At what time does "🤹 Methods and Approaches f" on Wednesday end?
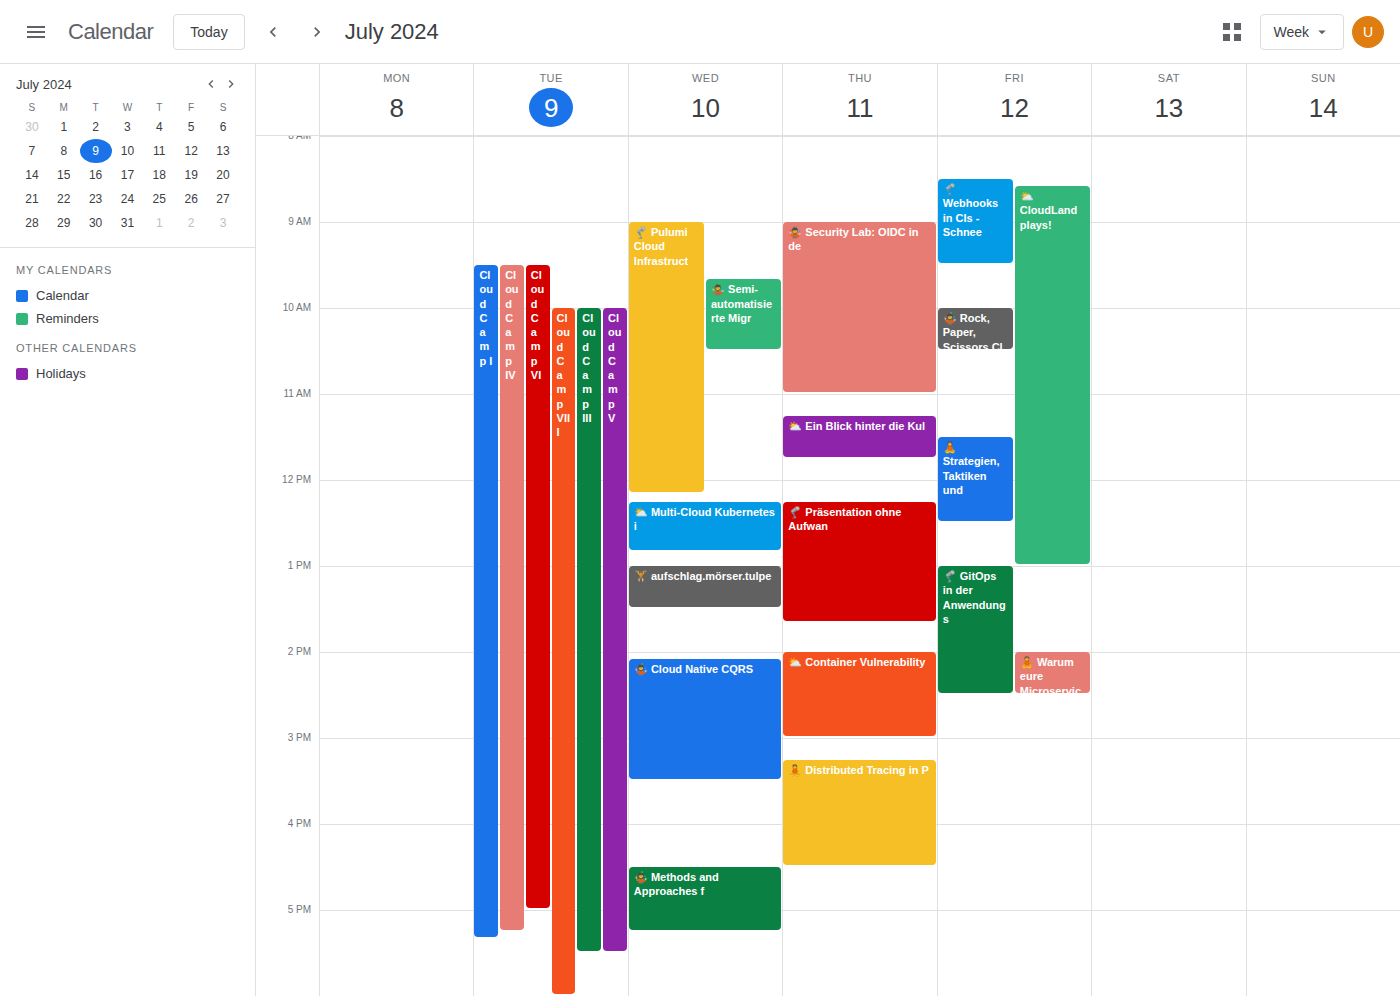
5:15 PM